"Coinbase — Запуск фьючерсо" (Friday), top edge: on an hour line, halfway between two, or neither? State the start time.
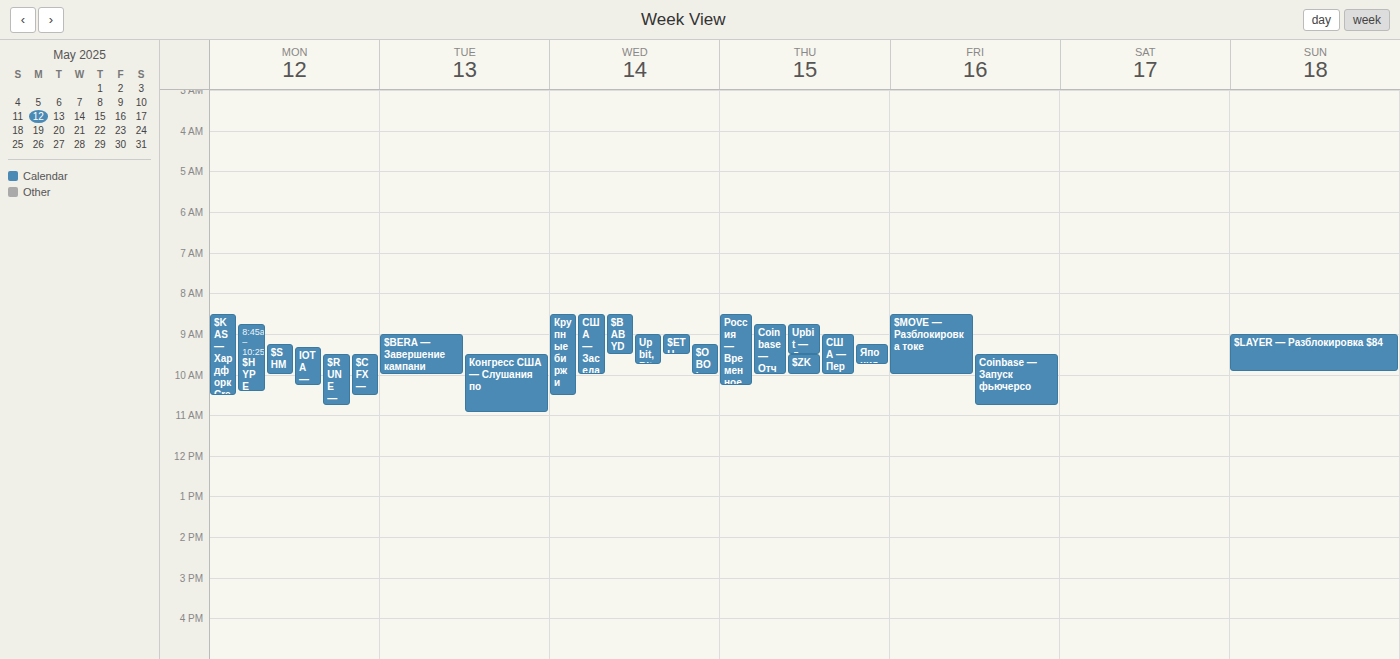
9:30 AM -- halfway between the 9 AM and 10 AM lines.